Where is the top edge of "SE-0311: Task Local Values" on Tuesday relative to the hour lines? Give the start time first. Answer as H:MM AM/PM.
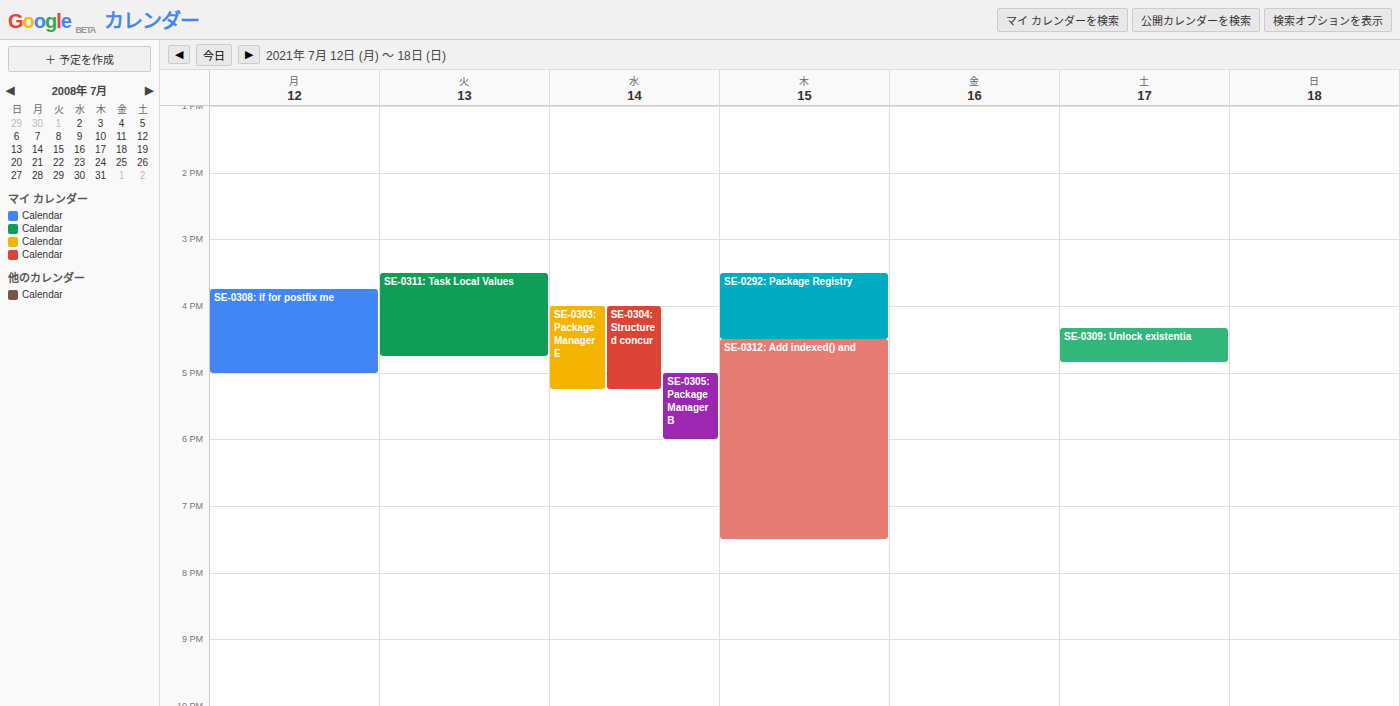
3:30 PM -- halfway between the 3 PM and 4 PM lines.